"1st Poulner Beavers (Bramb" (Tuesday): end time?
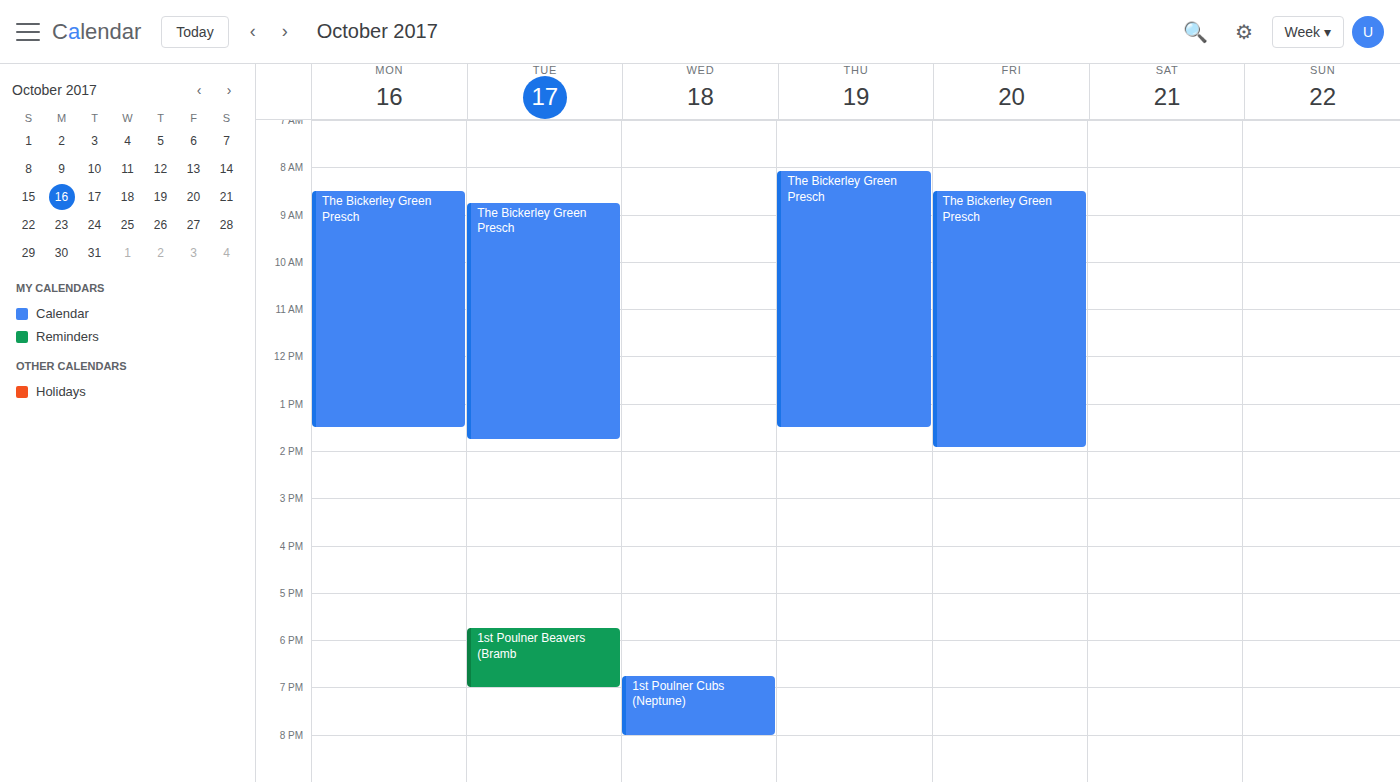
7:00 PM